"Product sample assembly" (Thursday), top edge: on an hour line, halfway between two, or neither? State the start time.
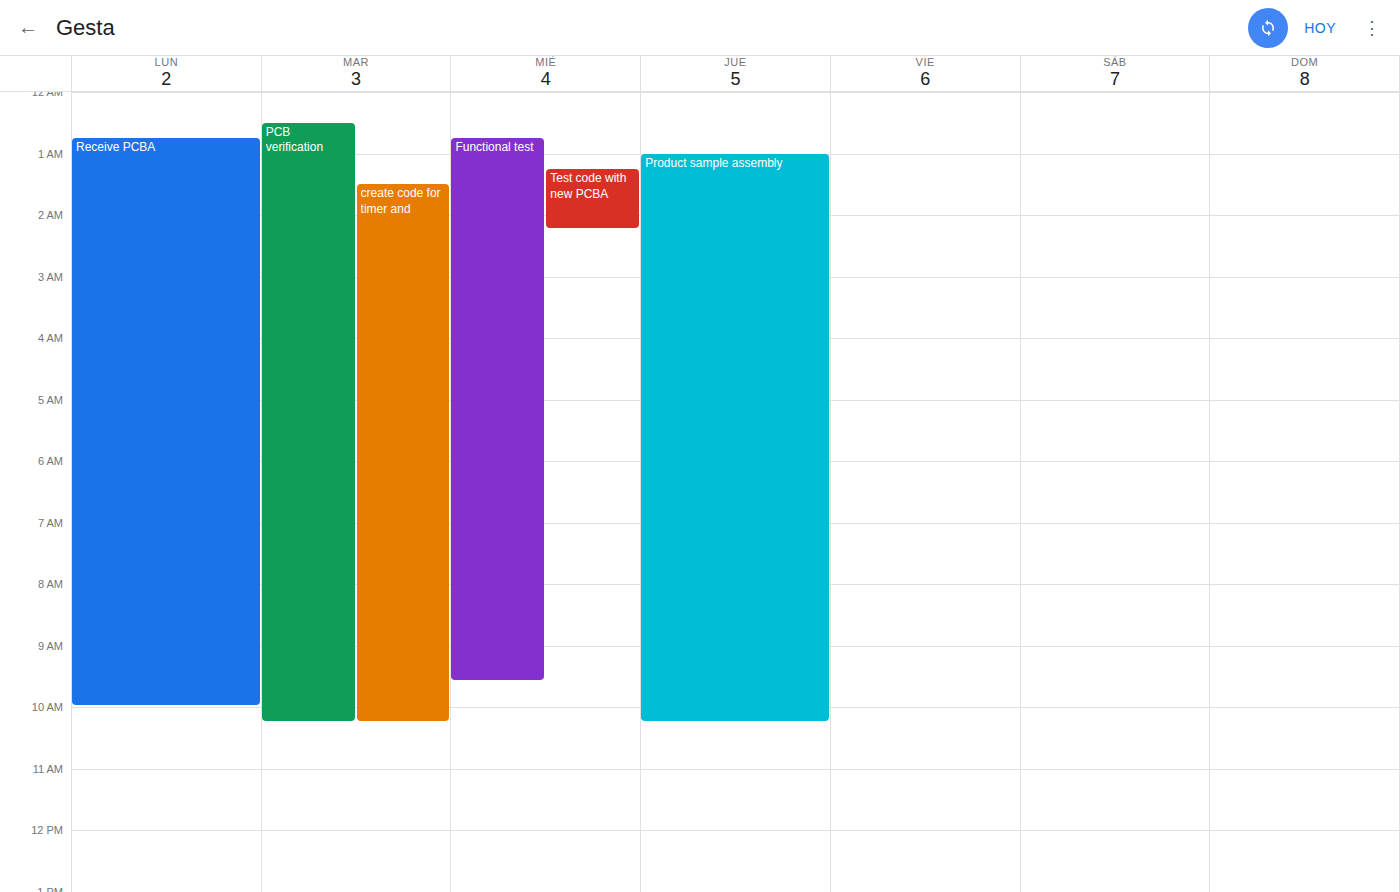
01:00 -- exactly on the 01:00 line.